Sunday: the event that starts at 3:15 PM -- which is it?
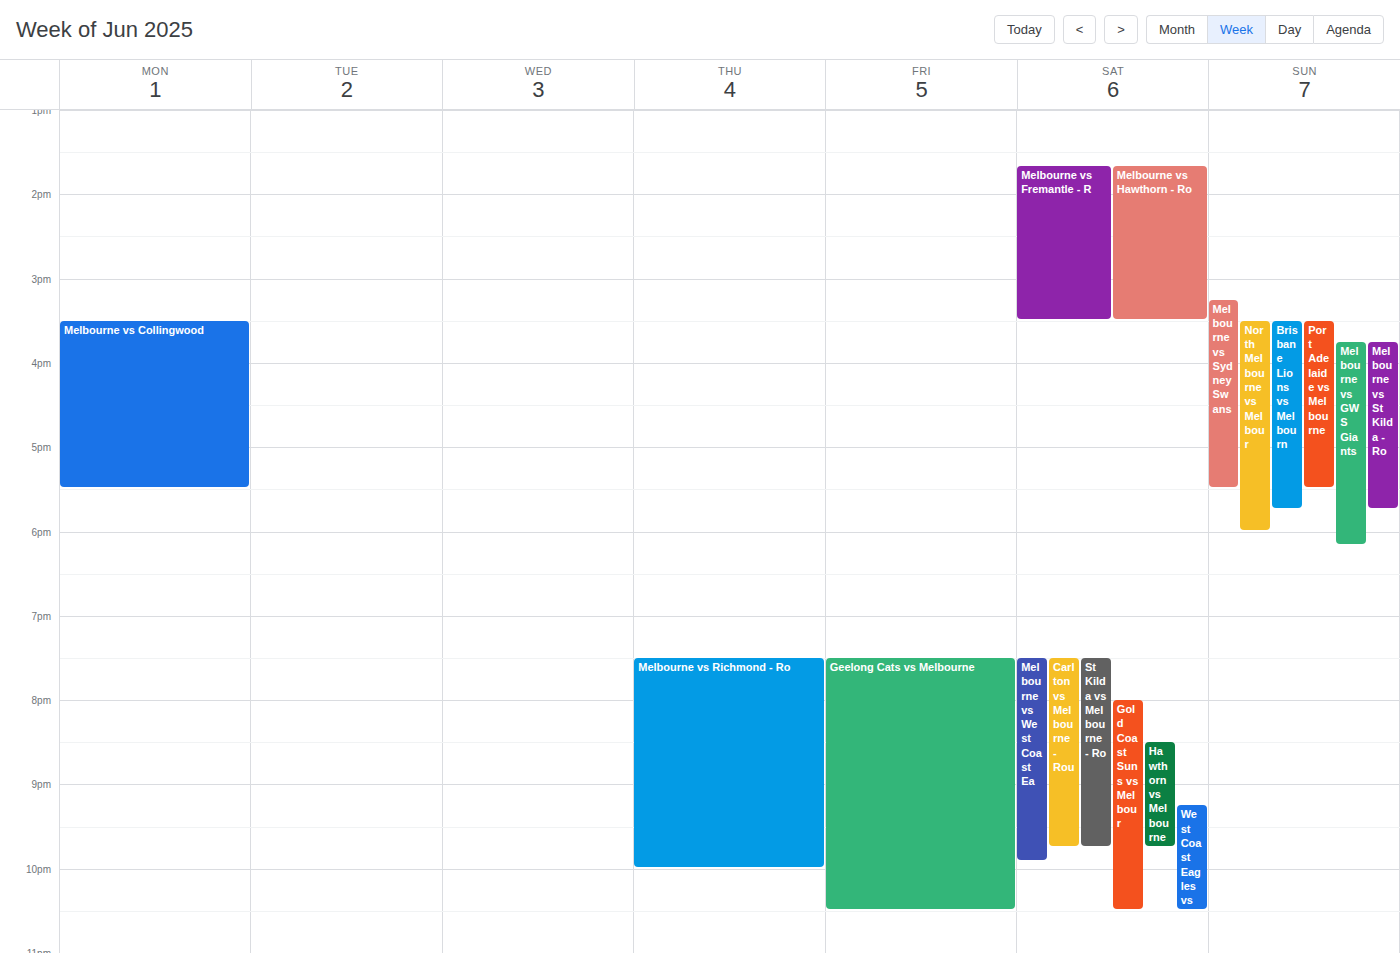
"Melbourne vs Sydney Swans"